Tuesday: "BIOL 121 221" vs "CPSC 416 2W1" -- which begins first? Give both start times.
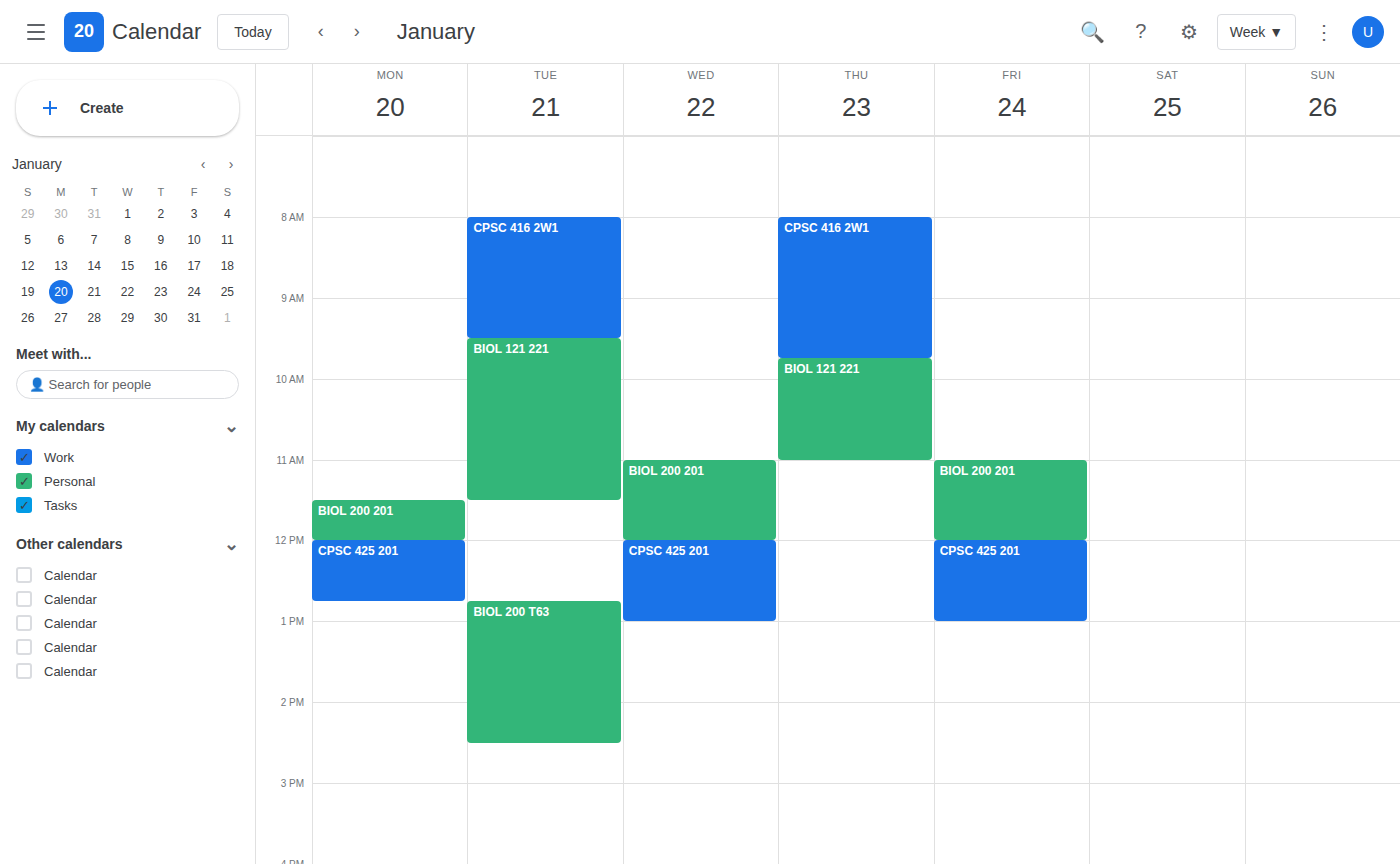
"CPSC 416 2W1" 8:00 AM; "BIOL 121 221" 9:30 AM.